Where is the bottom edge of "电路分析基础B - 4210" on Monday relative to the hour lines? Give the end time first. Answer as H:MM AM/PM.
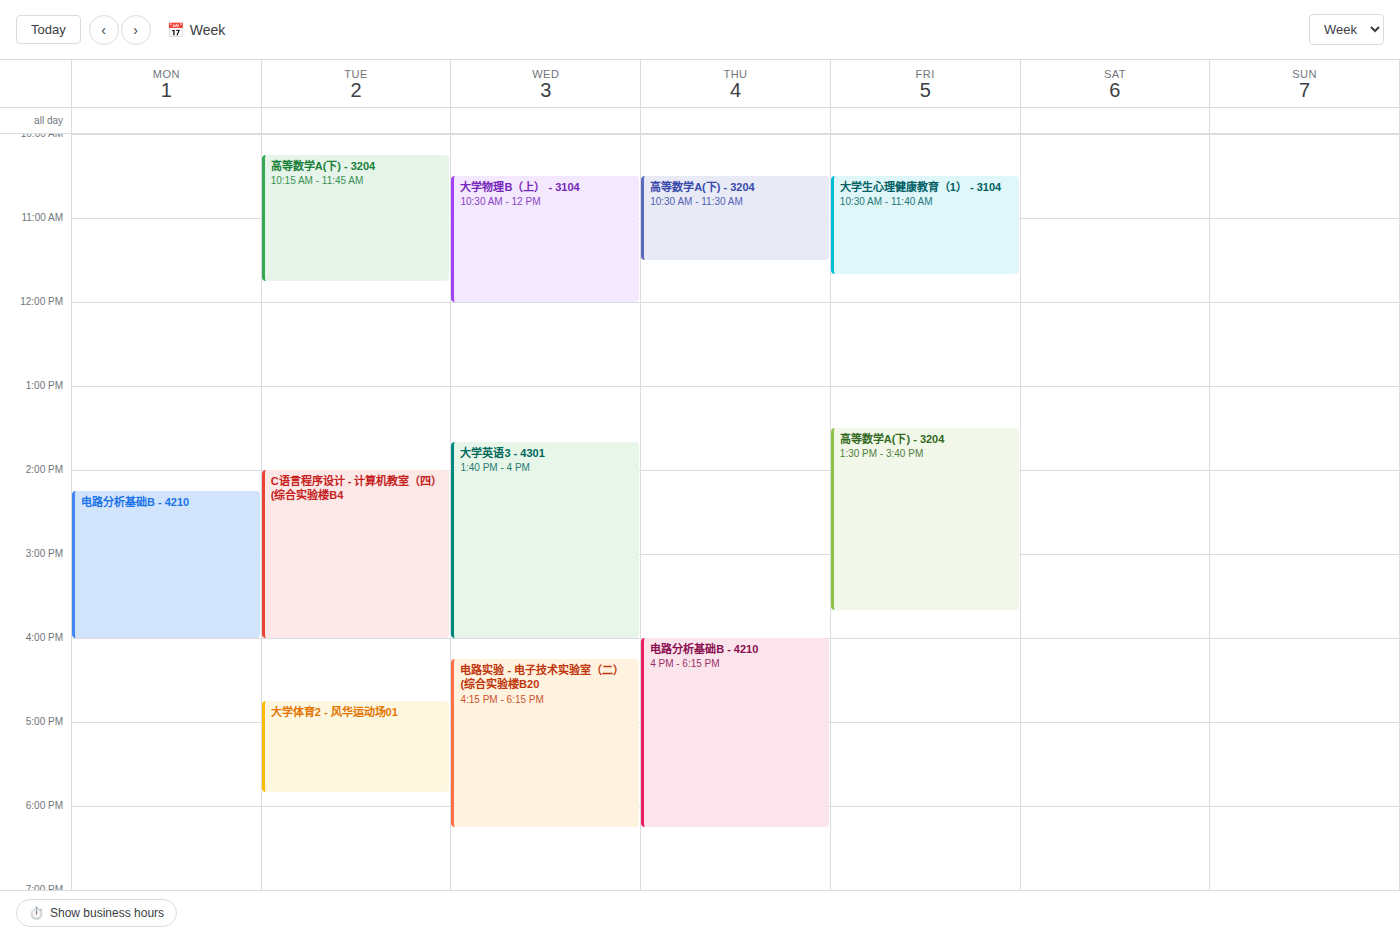
4:00 PM -- exactly on the 4 PM line.